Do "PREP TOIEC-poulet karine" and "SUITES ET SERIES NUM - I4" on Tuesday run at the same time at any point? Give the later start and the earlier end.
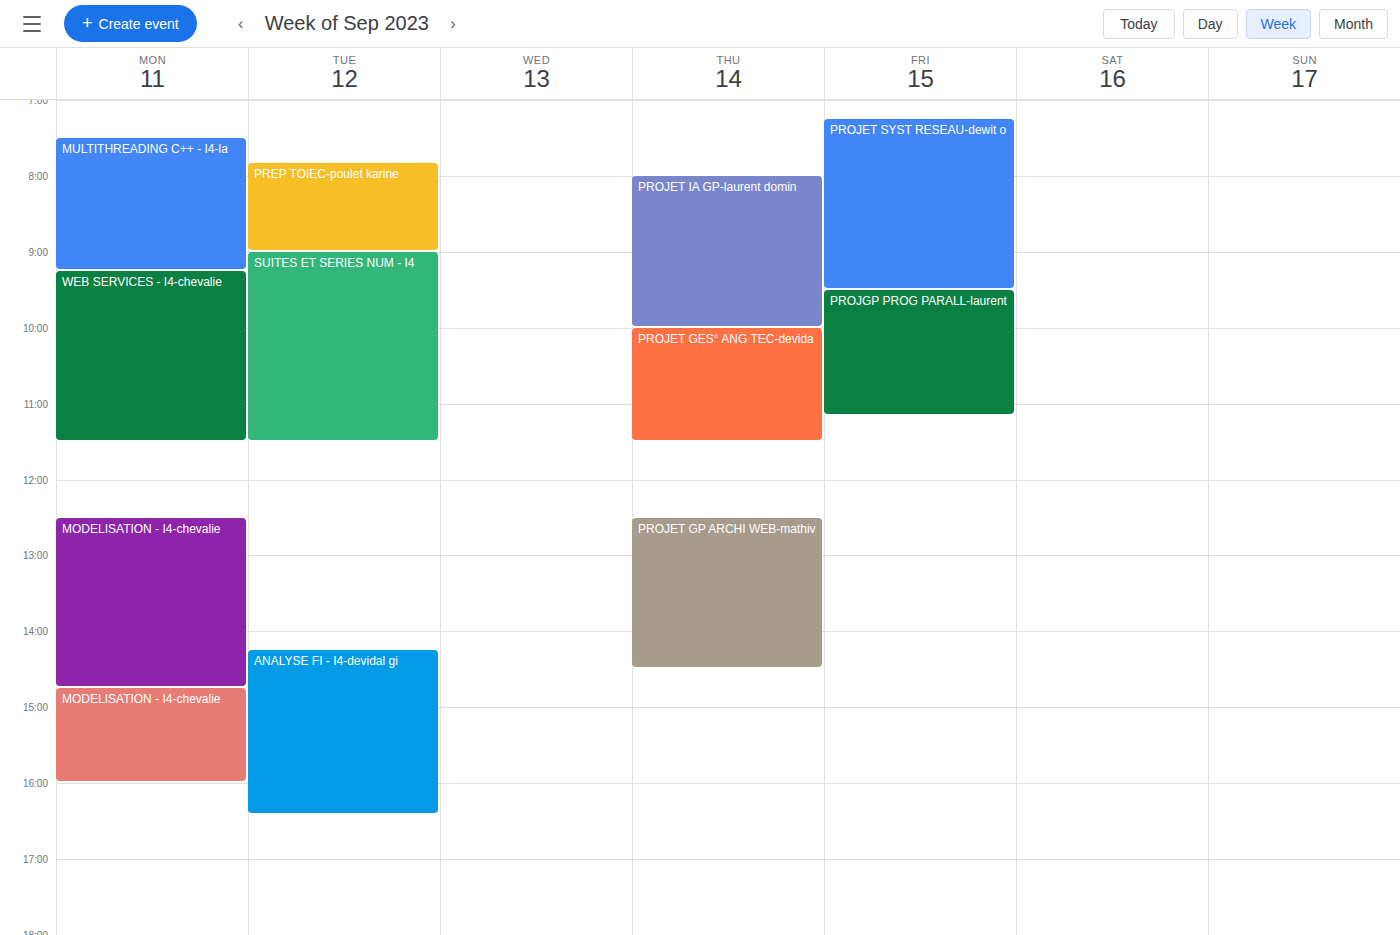
"PREP TOIEC-poulet karine" ends at 9:00 AM, exactly when "SUITES ET SERIES NUM - I4" starts -- they touch but do not overlap.